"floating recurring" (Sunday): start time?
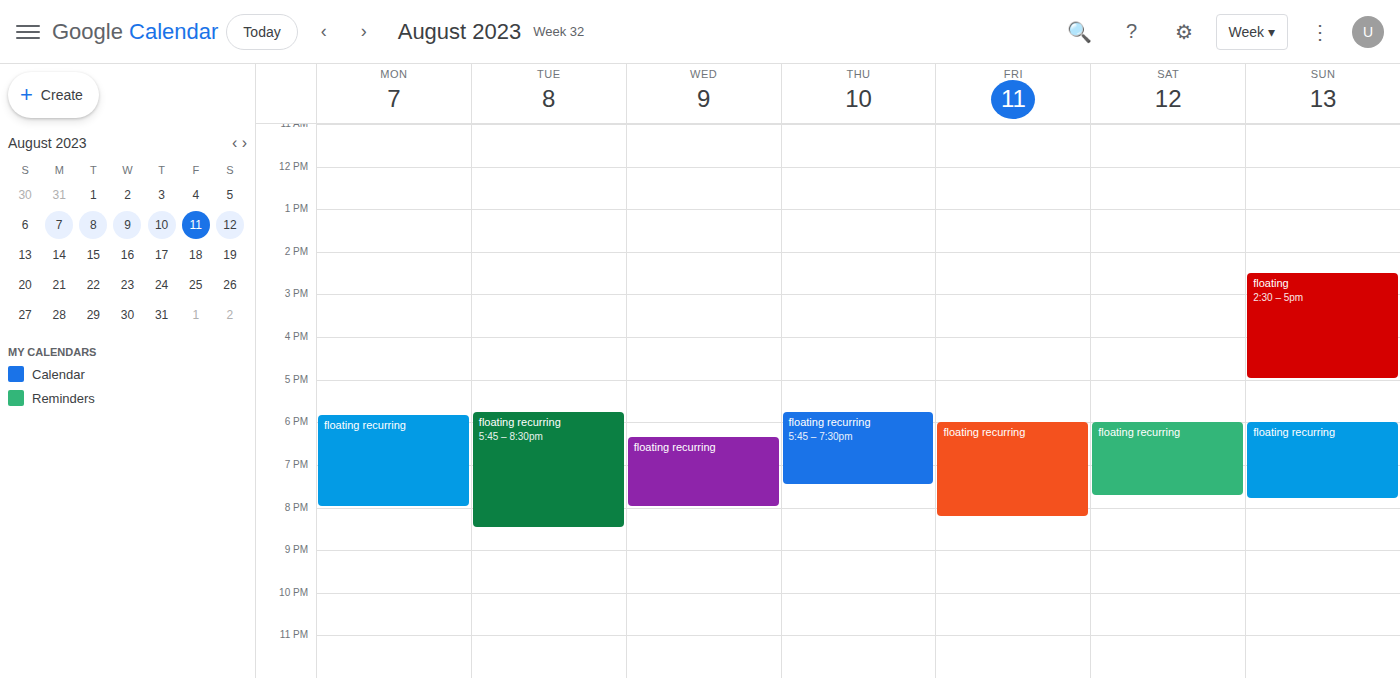
6:00 PM